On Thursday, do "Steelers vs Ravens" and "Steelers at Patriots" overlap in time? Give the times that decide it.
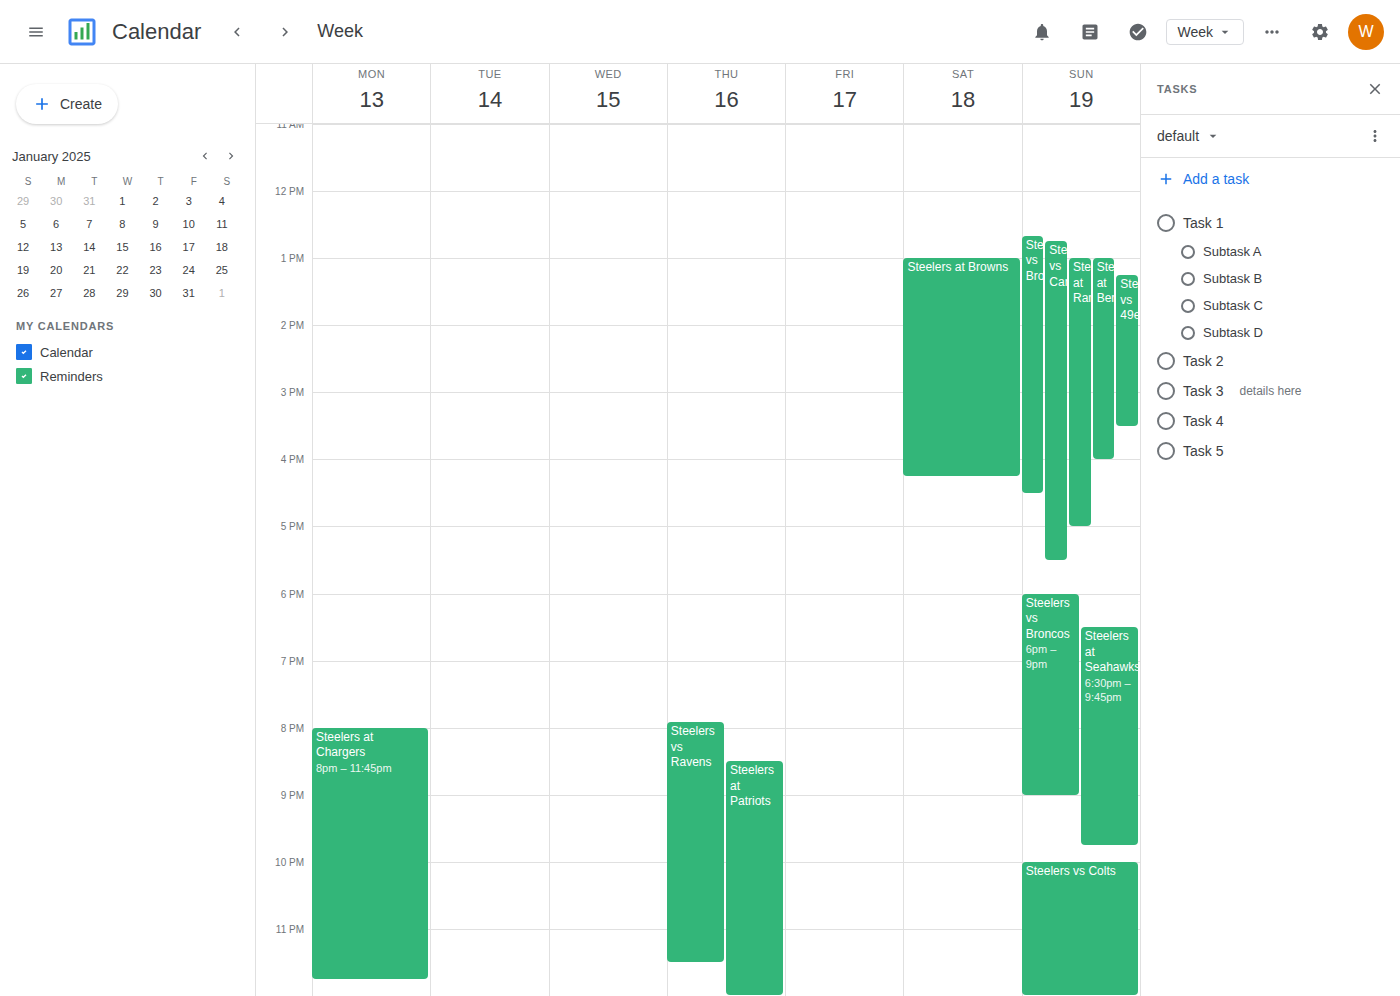
"Steelers at Patriots" starts at 8:30 PM, before "Steelers vs Ravens" ends at 11:30 PM -- they overlap.